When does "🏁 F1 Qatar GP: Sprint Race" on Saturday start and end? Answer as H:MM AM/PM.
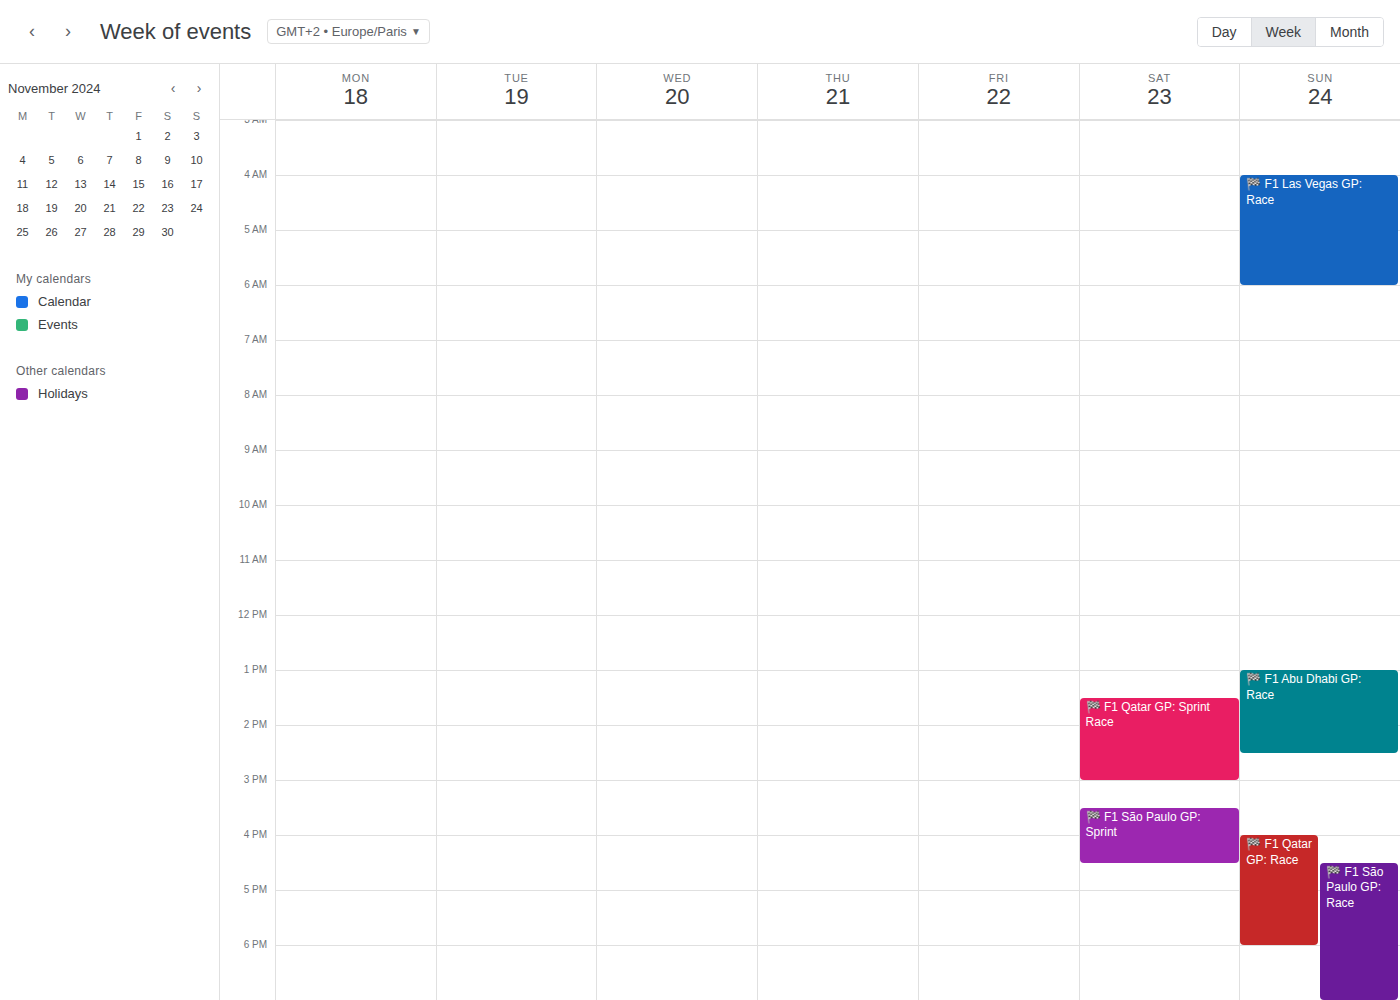
1:30 PM to 3:00 PM